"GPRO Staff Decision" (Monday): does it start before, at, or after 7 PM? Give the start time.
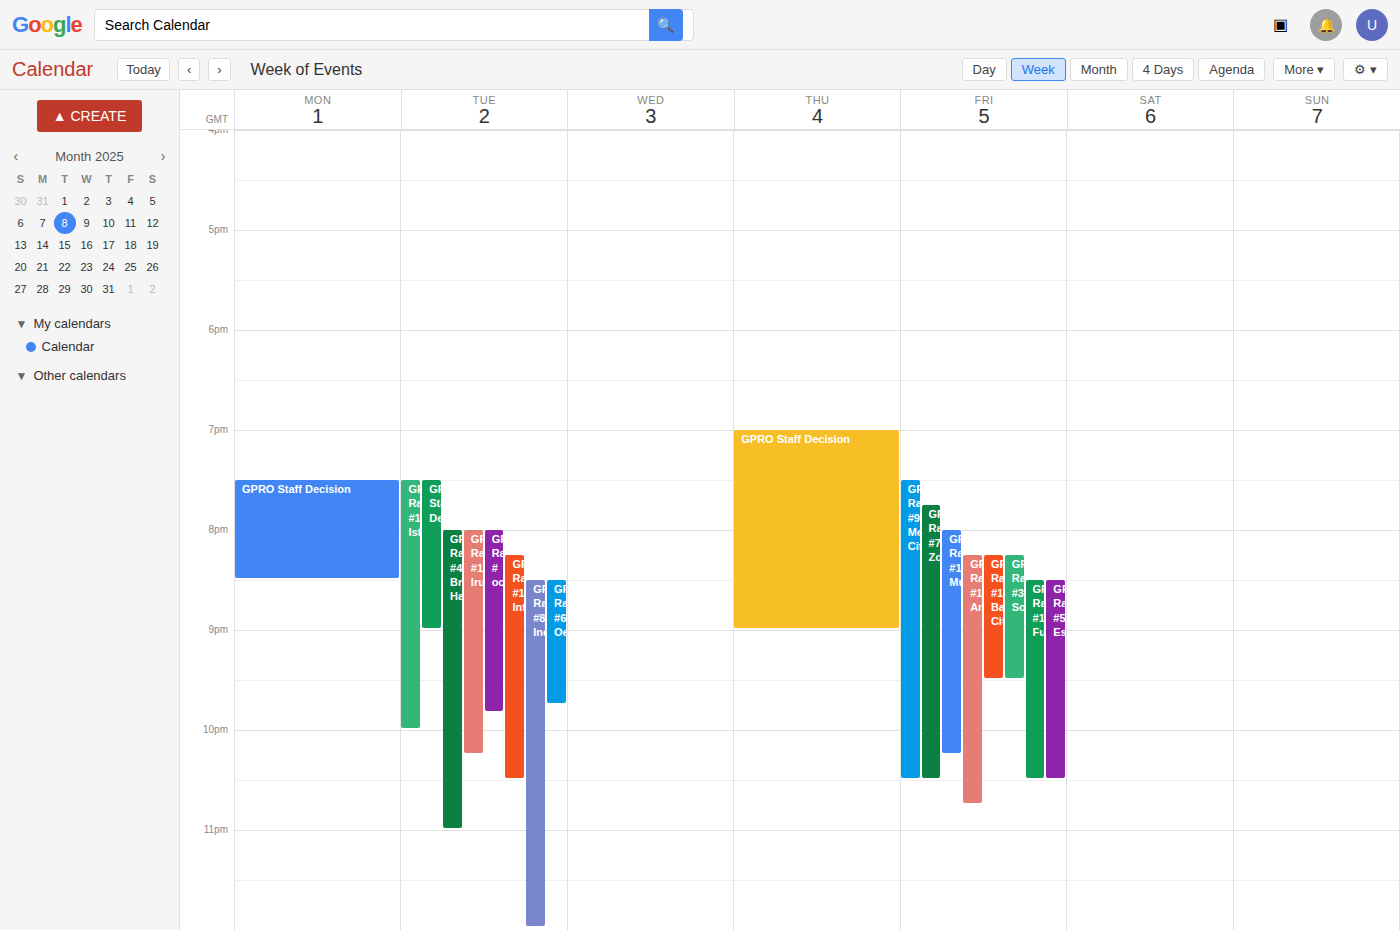
7:30 PM -- after 7 PM, 30 minutes below the 7 PM line.